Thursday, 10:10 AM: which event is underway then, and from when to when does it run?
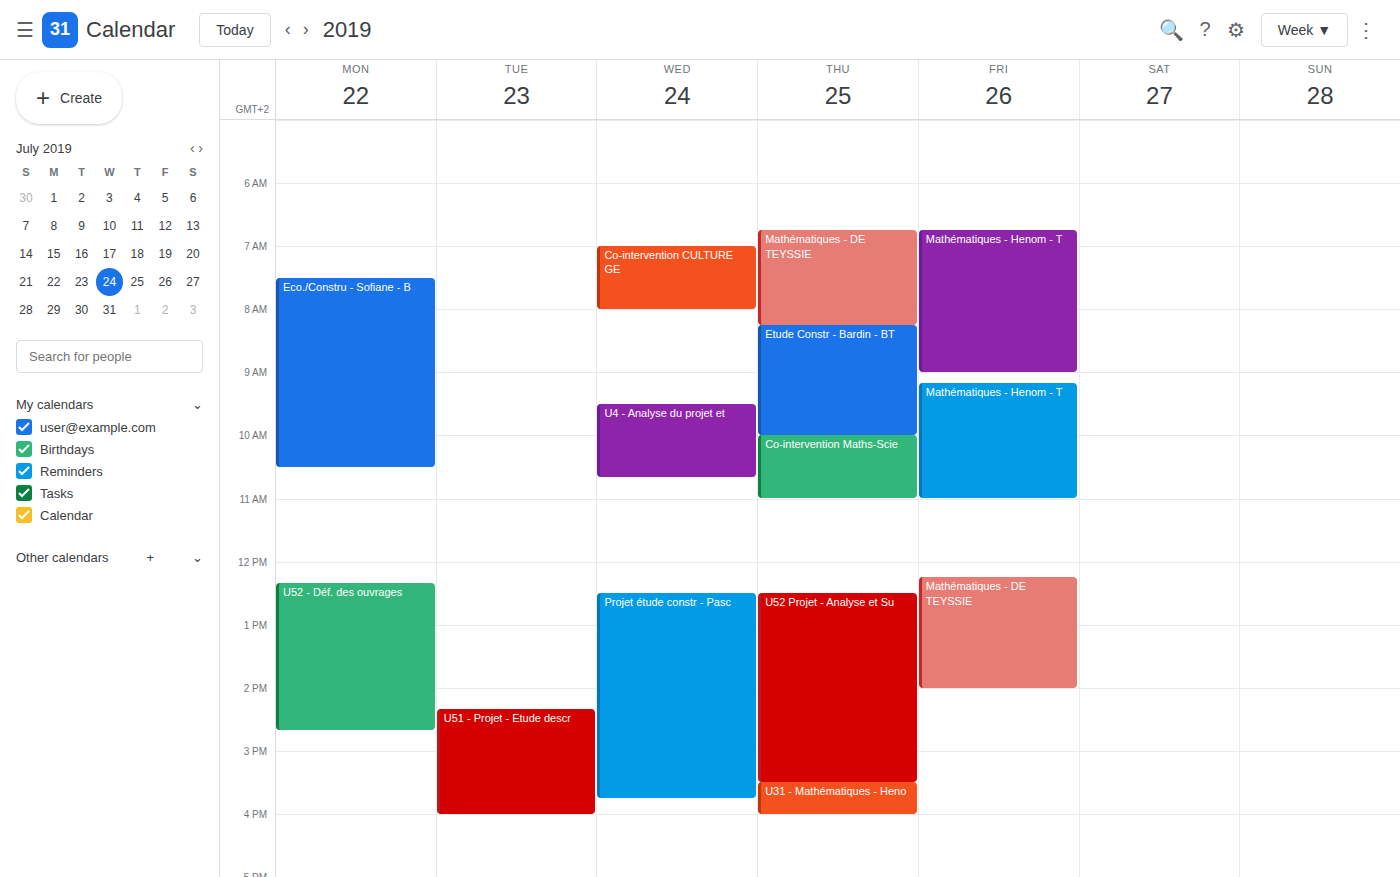
"Co-intervention Maths-Scie", 10:00 AM to 11:00 AM